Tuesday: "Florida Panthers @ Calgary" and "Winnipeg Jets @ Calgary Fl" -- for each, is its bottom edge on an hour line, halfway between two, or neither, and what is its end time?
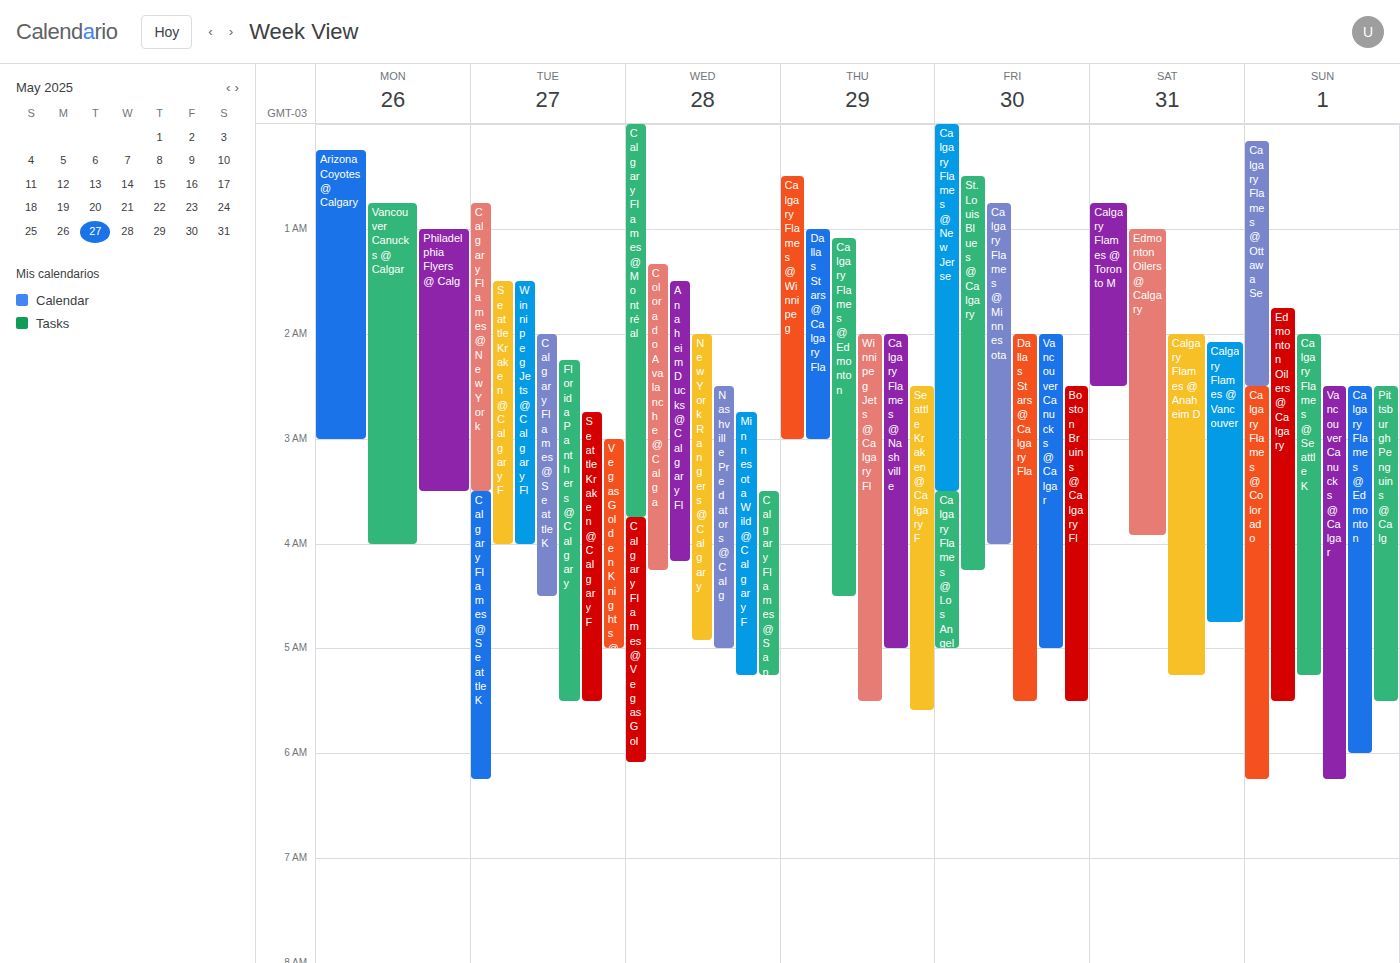
"Florida Panthers @ Calgary": 5:30 AM, halfway between the 5 AM and 6 AM lines. "Winnipeg Jets @ Calgary Fl": 4:00 AM, exactly on the 4 AM line.